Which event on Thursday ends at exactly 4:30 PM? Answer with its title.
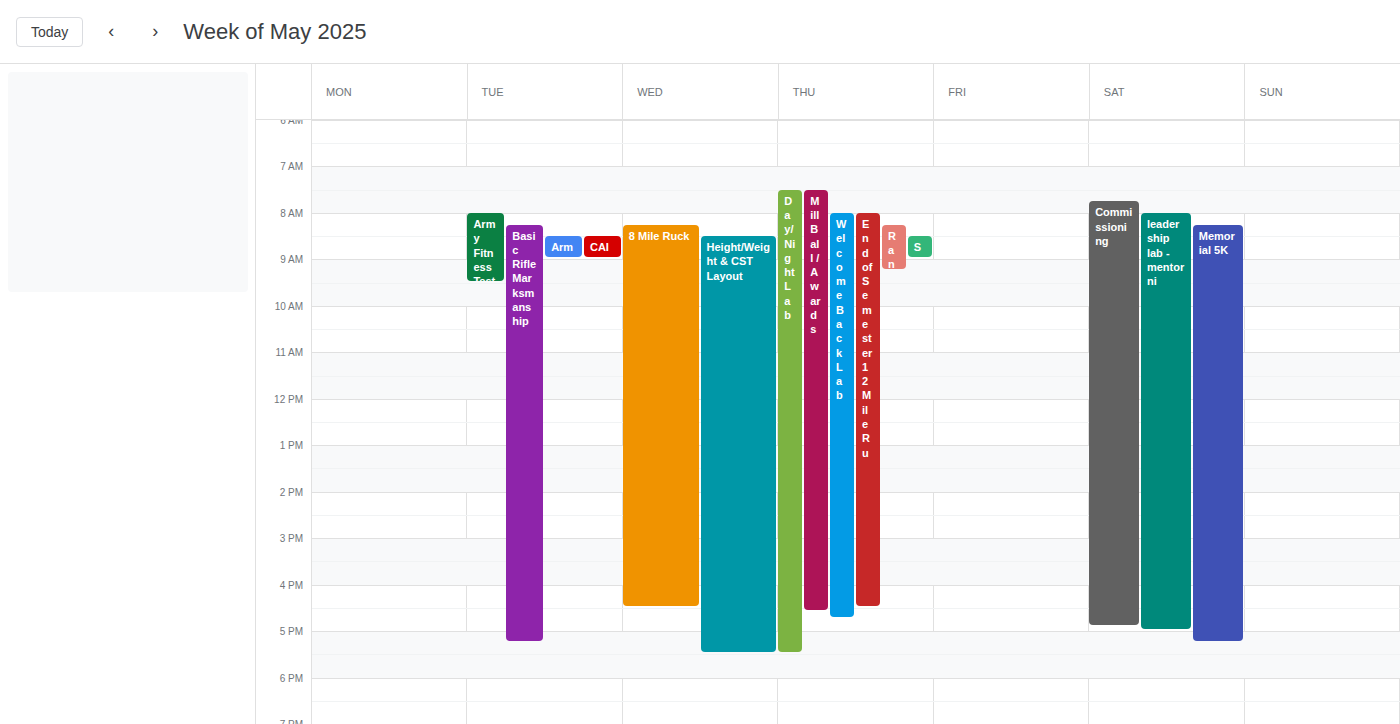
"End of Semester 12 Mile Ru"